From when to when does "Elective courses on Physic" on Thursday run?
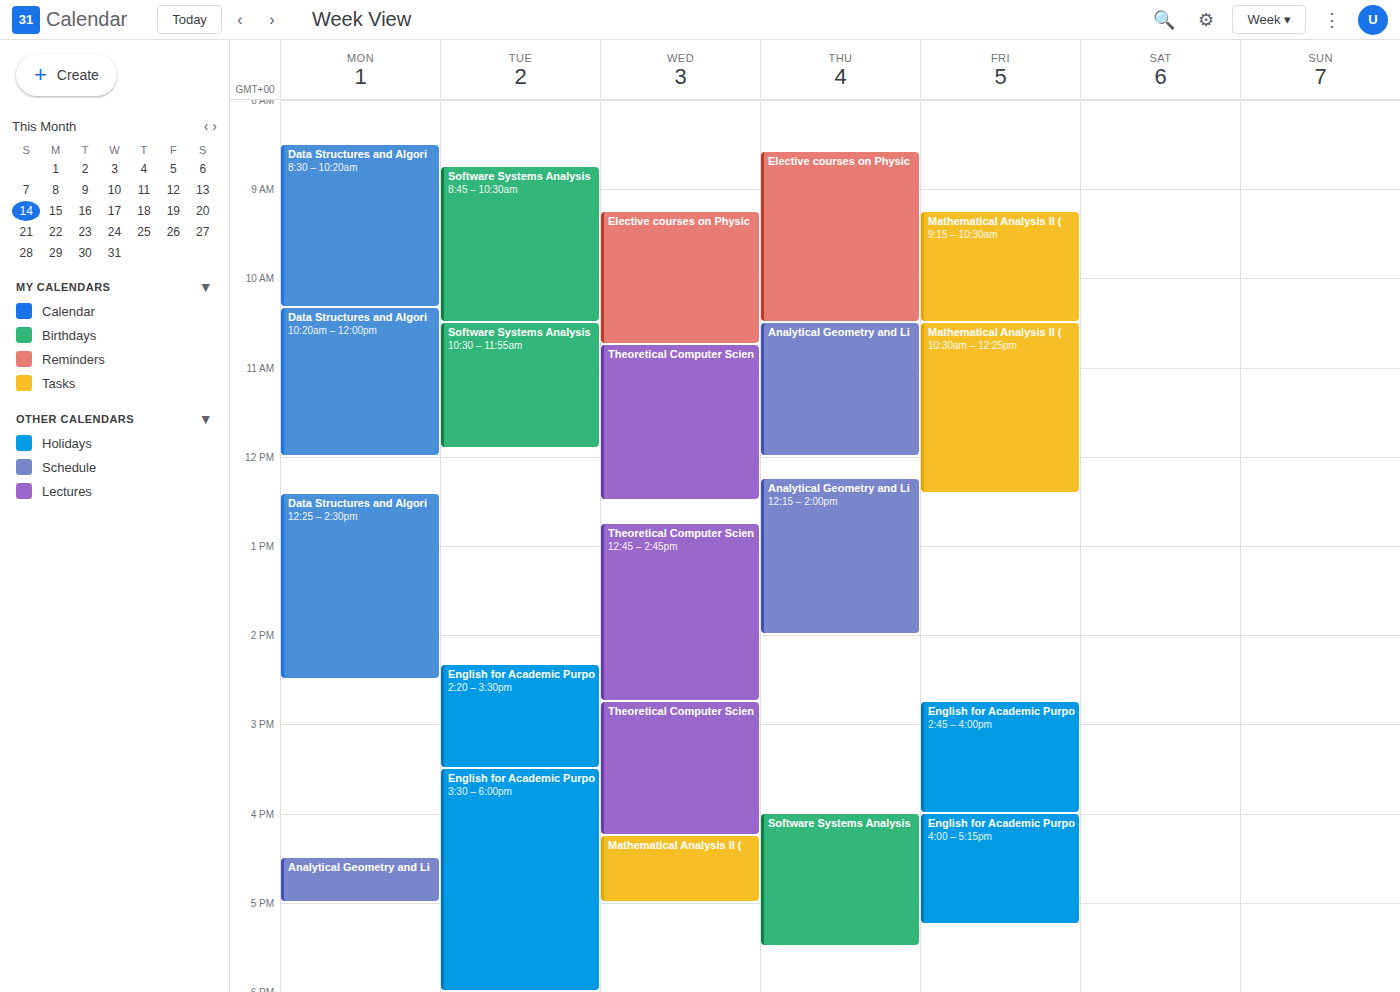
8:35 AM to 10:30 AM